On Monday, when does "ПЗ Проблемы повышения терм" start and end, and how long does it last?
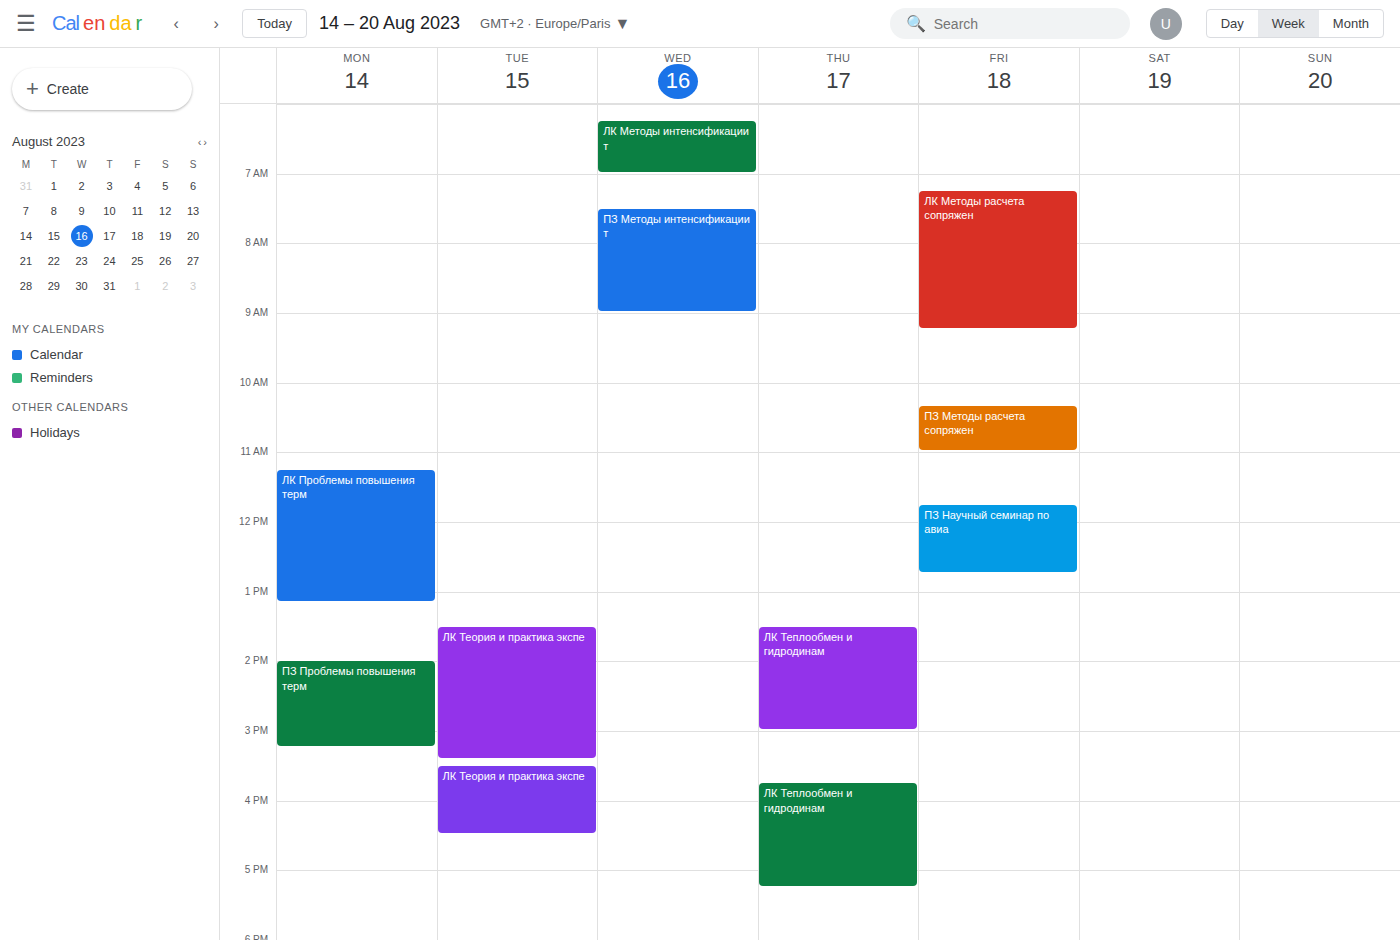
14:00 to 15:15, 1 hour 15 minutes